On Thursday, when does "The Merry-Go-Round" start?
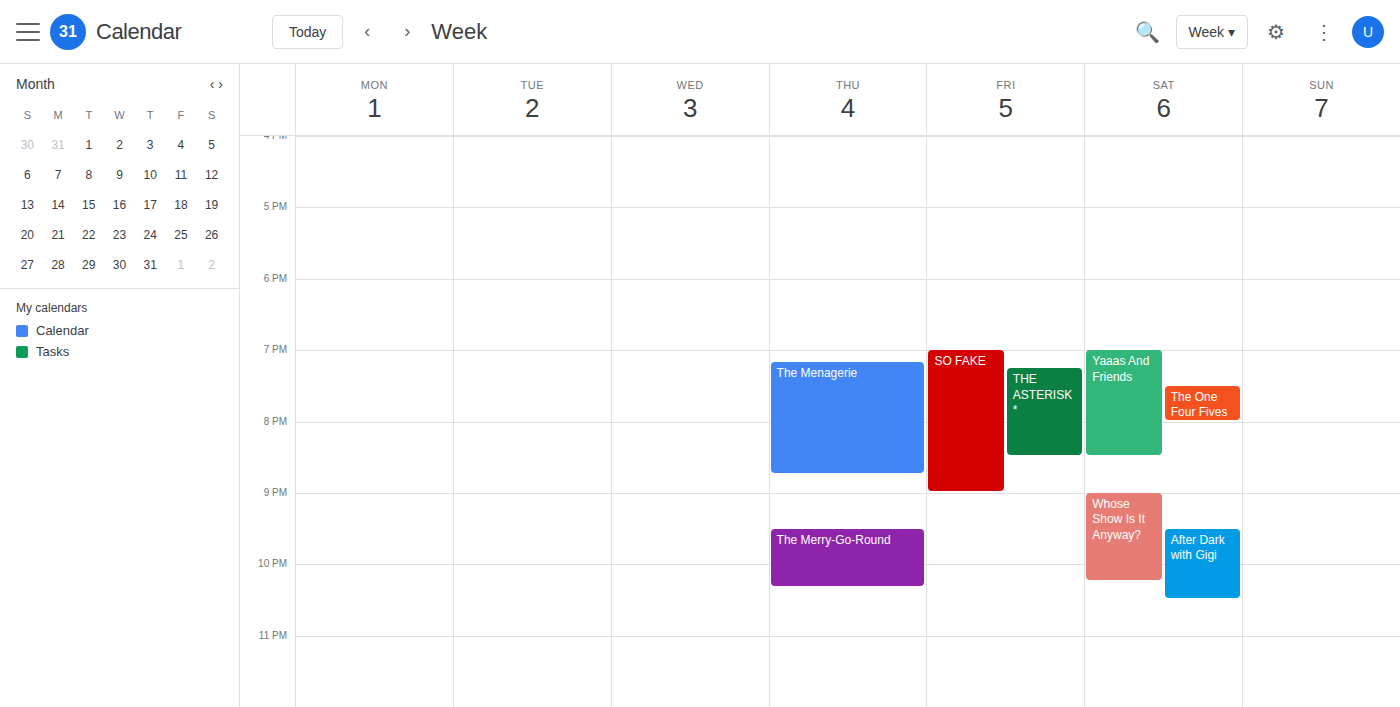
9:30 PM